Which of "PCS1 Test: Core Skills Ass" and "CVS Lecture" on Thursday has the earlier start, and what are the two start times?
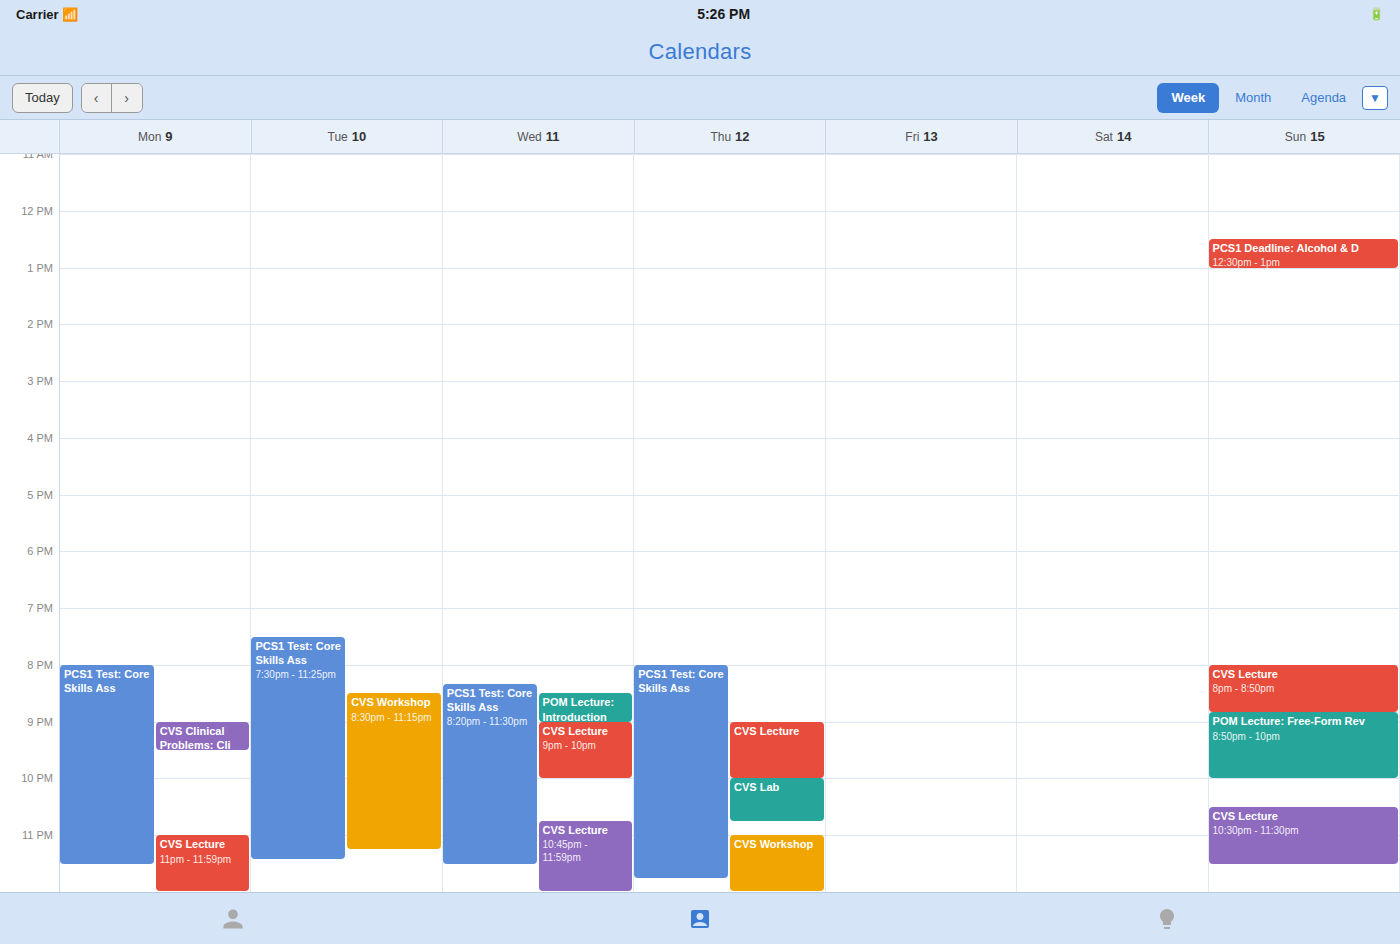
"PCS1 Test: Core Skills Ass" 8:00 PM; "CVS Lecture" 9:00 PM.